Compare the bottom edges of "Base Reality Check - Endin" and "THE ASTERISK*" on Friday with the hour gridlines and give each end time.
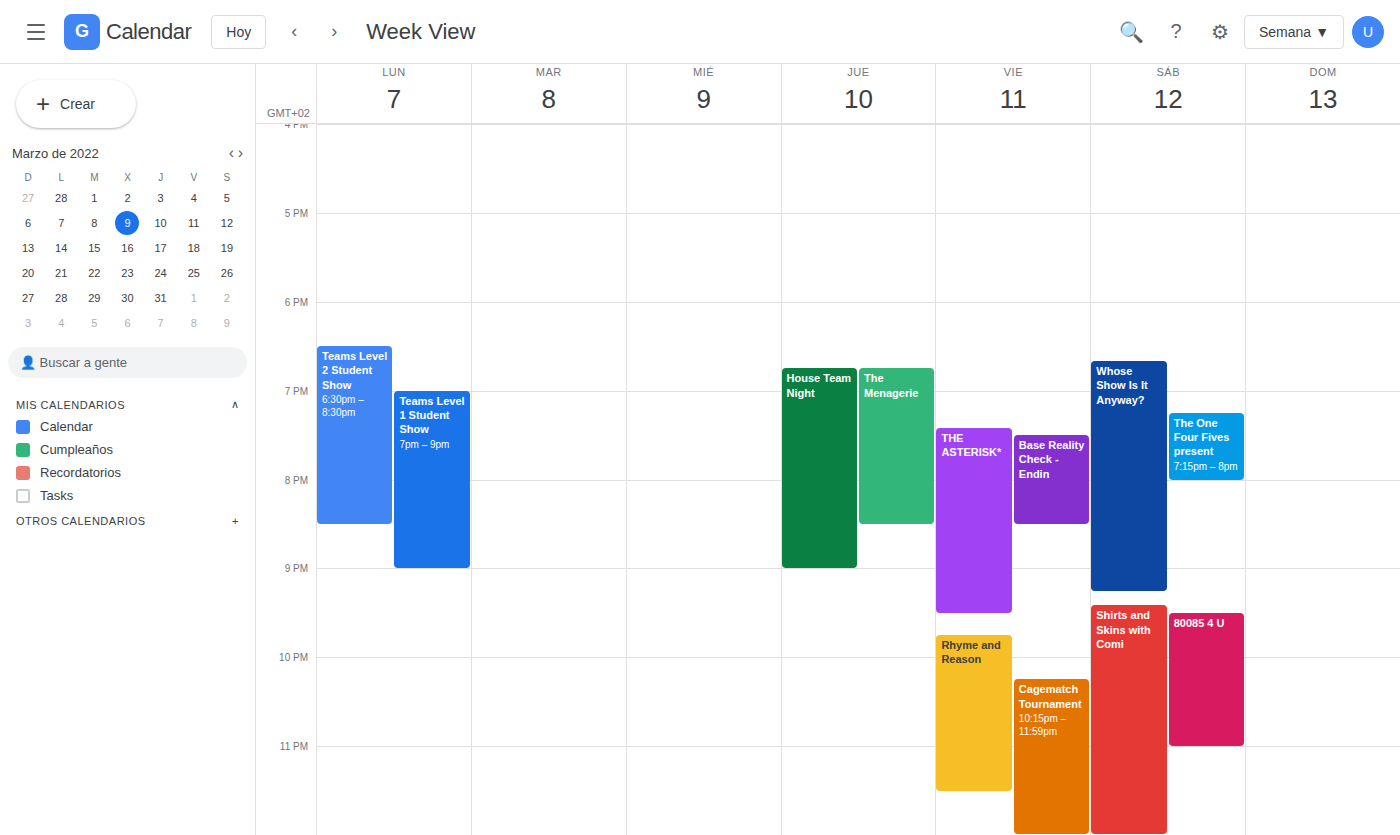
"Base Reality Check - Endin": 8:30 PM, halfway between the 8 PM and 9 PM lines. "THE ASTERISK*": 9:30 PM, halfway between the 9 PM and 10 PM lines.